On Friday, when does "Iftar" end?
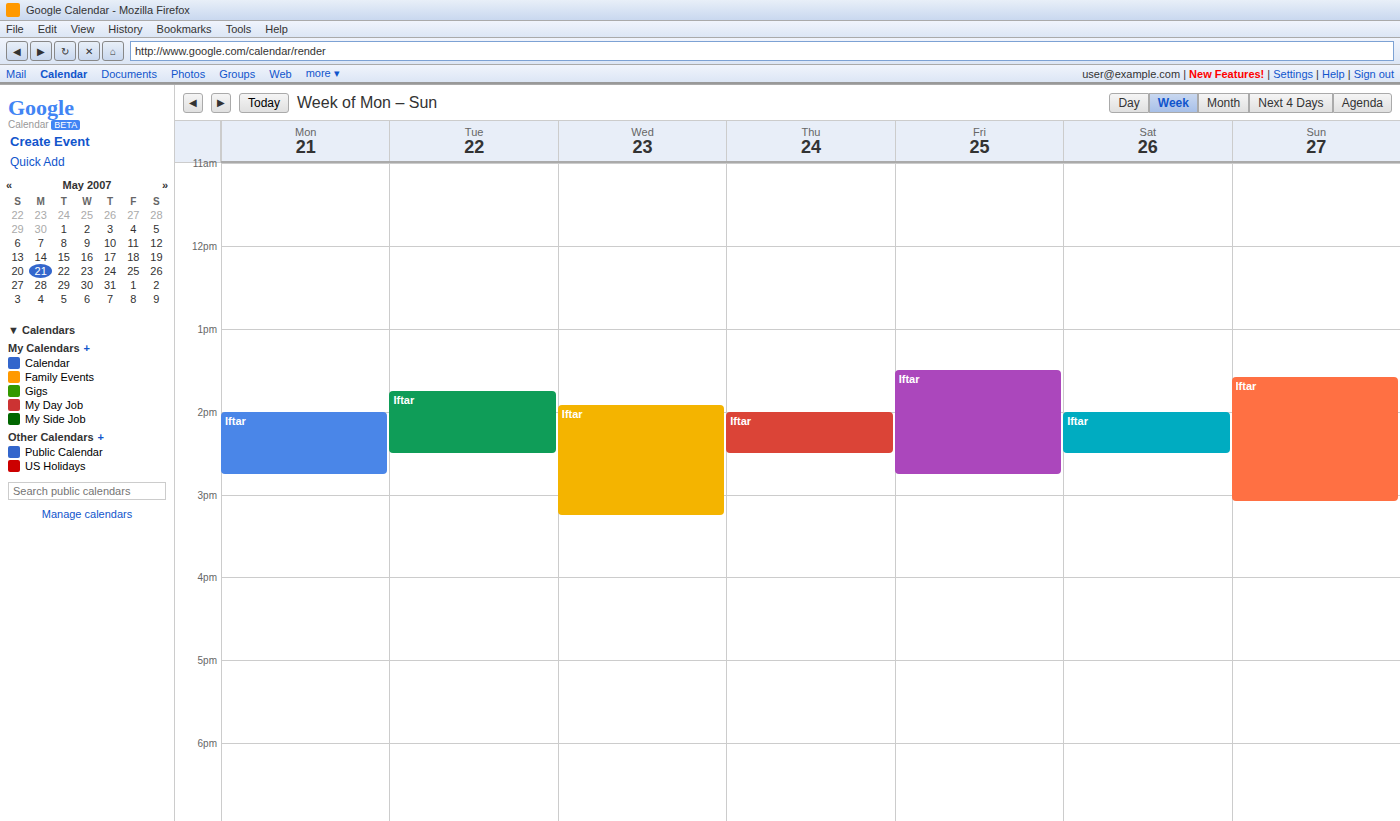
2:45 PM